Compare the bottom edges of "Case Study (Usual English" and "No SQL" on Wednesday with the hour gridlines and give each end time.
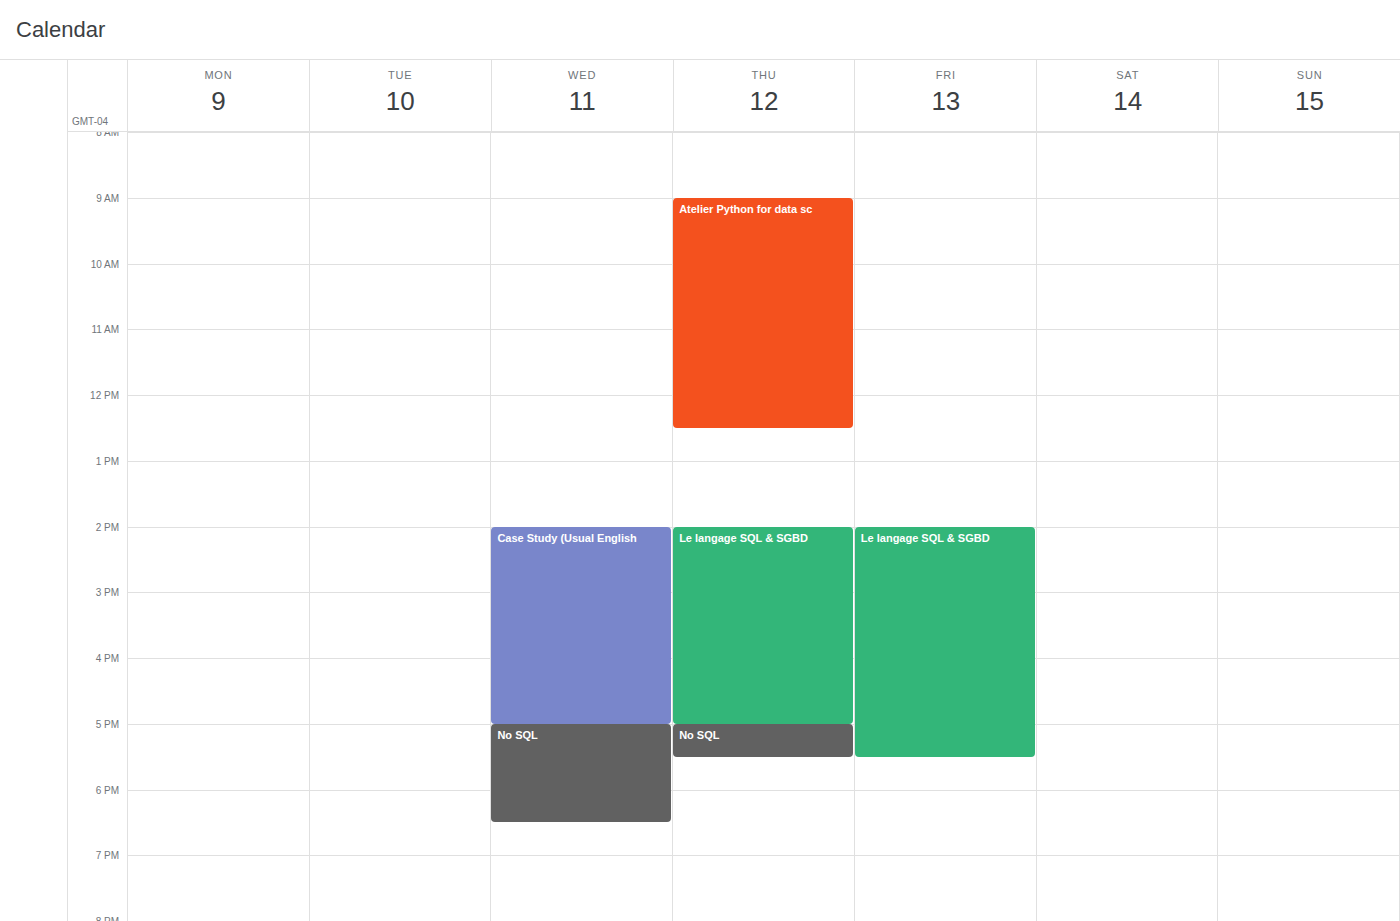
"Case Study (Usual English": 5:00 PM, exactly on the 5 PM line. "No SQL": 6:30 PM, halfway between the 6 PM and 7 PM lines.